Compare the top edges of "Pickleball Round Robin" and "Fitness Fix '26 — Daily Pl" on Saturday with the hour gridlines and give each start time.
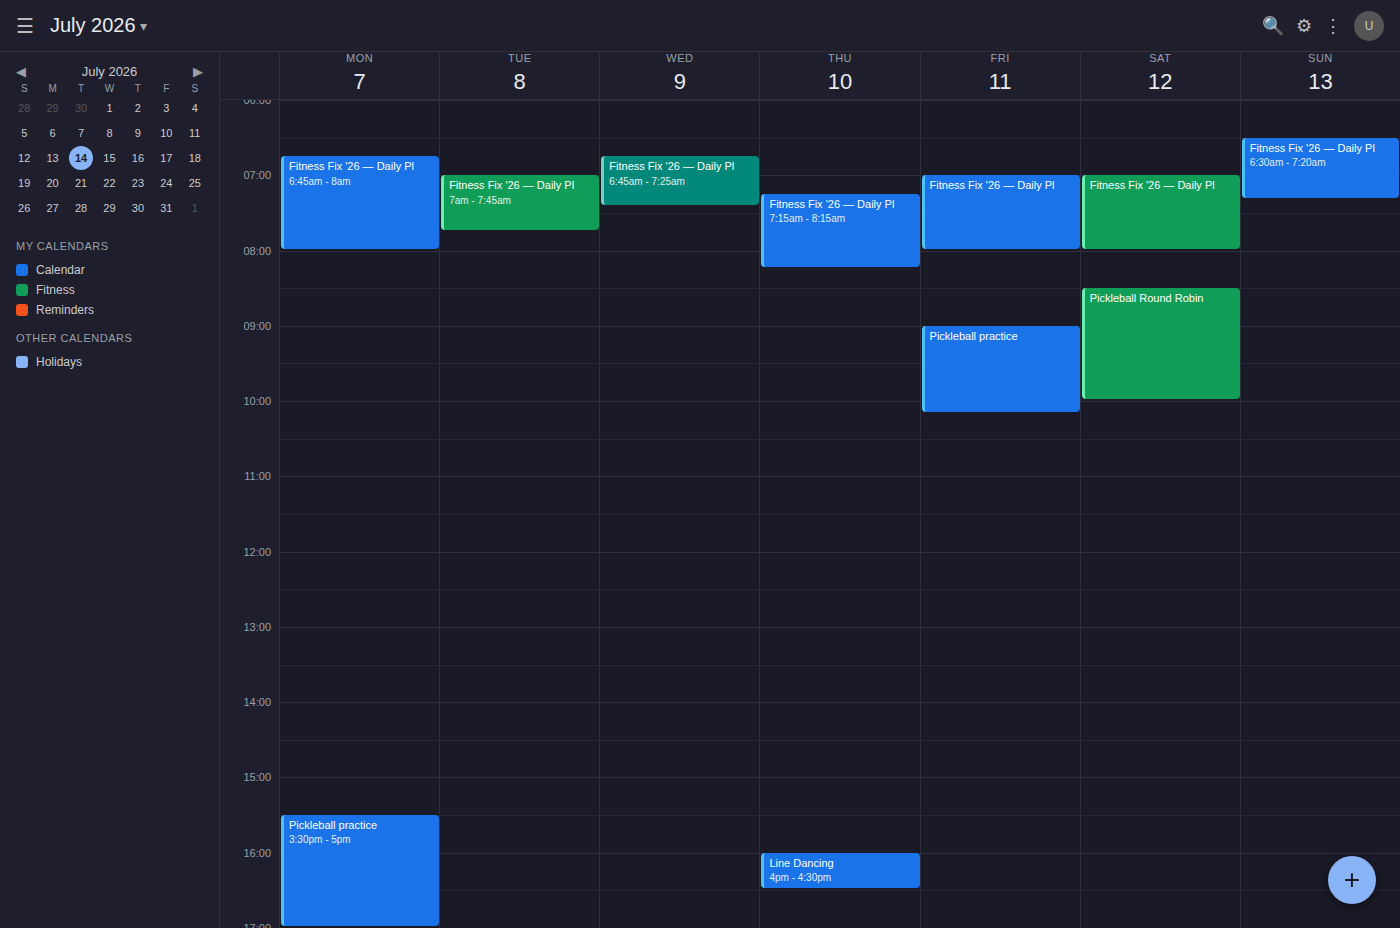
"Pickleball Round Robin": 8:30 AM, halfway between the 8 AM and 9 AM lines. "Fitness Fix '26 — Daily Pl": 7:00 AM, exactly on the 7 AM line.